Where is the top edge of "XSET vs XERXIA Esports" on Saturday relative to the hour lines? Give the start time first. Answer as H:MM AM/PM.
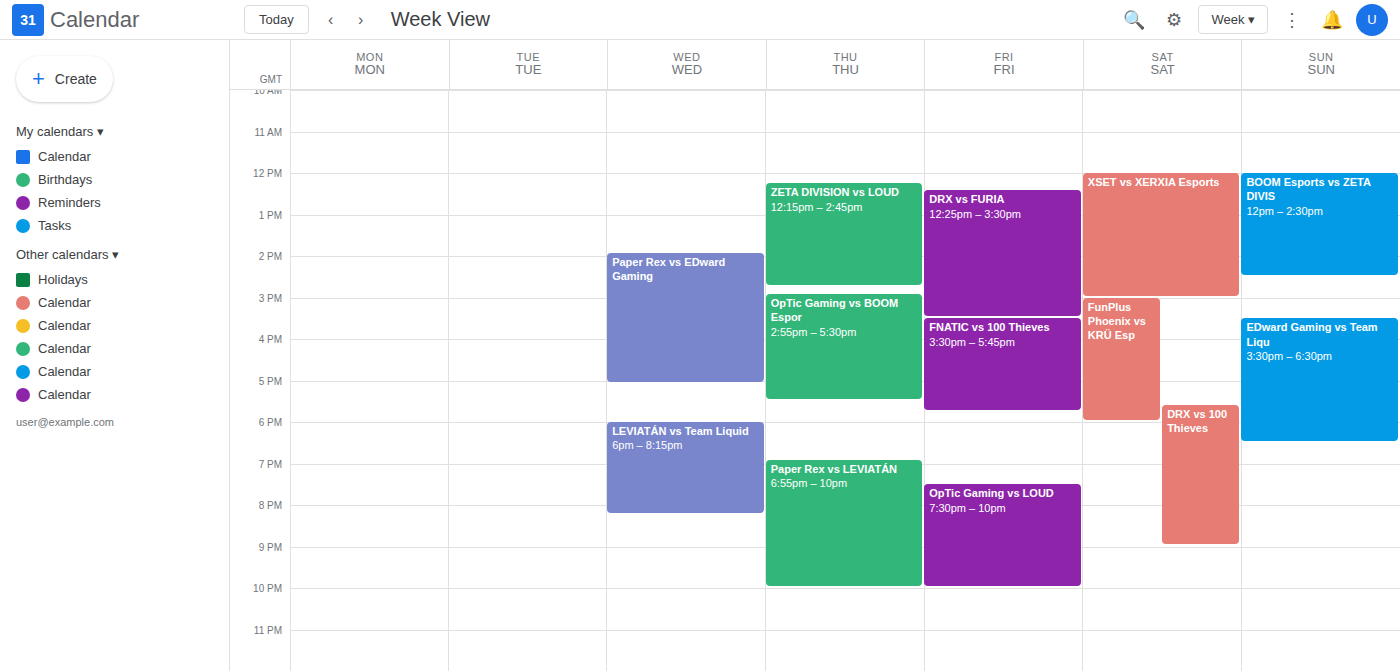
12:00 PM -- exactly on the 12 PM line.